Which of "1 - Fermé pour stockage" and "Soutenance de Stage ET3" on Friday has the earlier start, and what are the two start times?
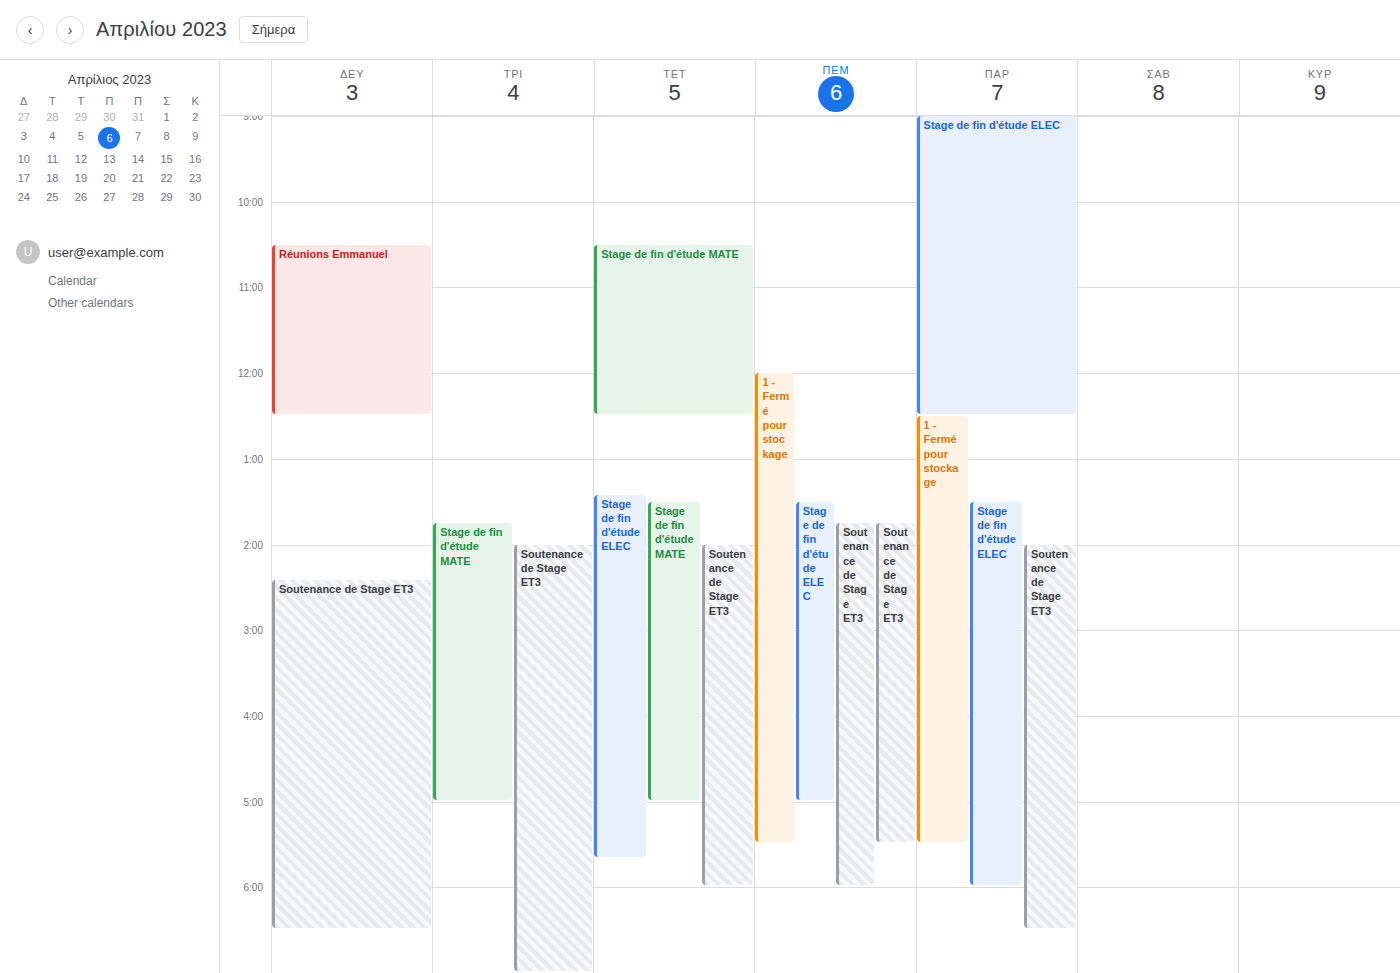
"1 - Fermé pour stockage" 12:30; "Soutenance de Stage ET3" 14:00.